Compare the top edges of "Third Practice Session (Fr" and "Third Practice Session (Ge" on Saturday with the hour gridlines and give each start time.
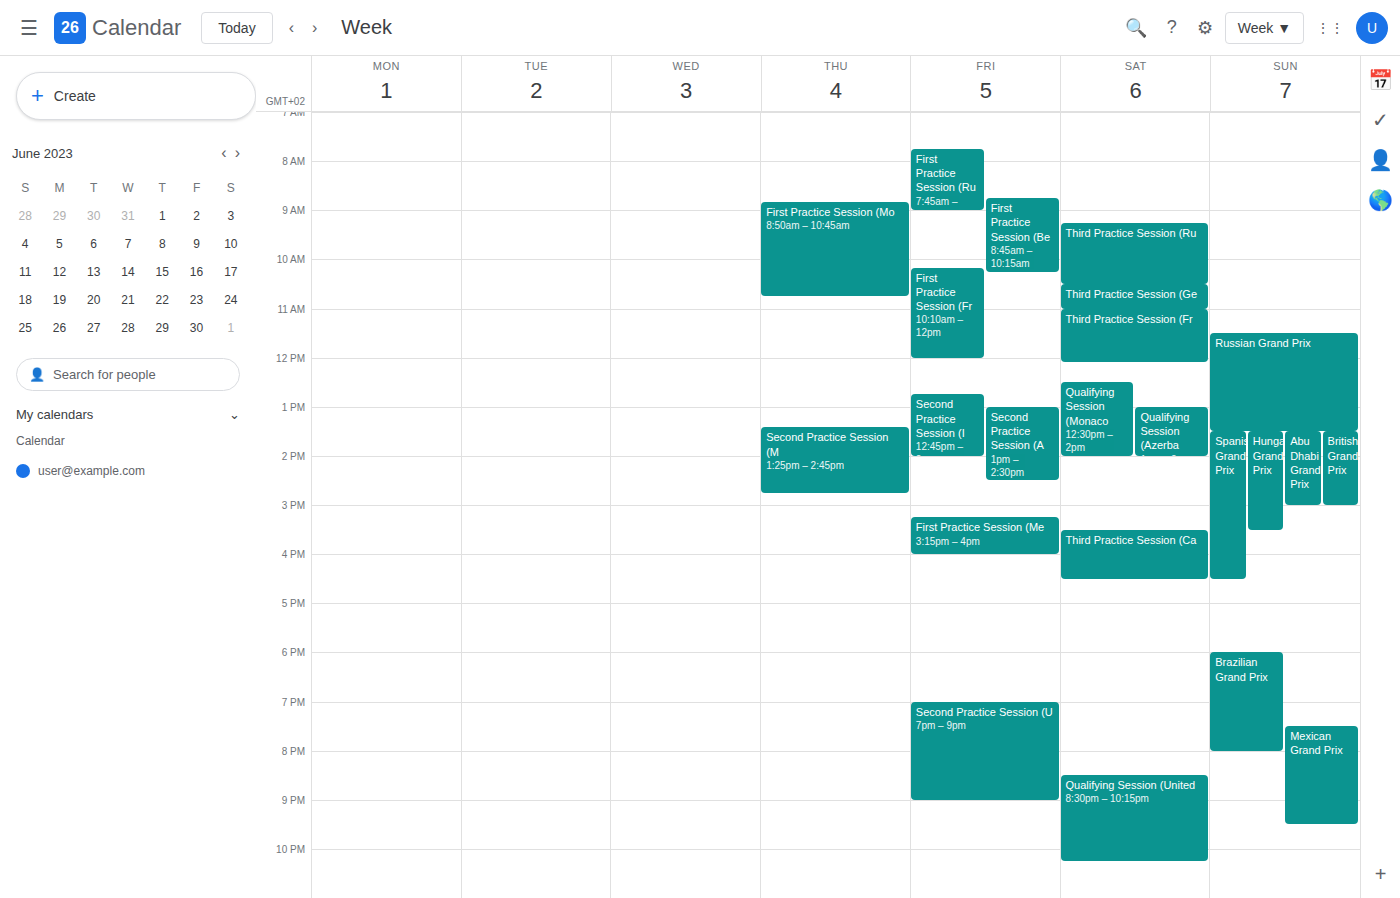
"Third Practice Session (Fr": 11:00 AM, exactly on the 11 AM line. "Third Practice Session (Ge": 10:30 AM, halfway between the 10 AM and 11 AM lines.